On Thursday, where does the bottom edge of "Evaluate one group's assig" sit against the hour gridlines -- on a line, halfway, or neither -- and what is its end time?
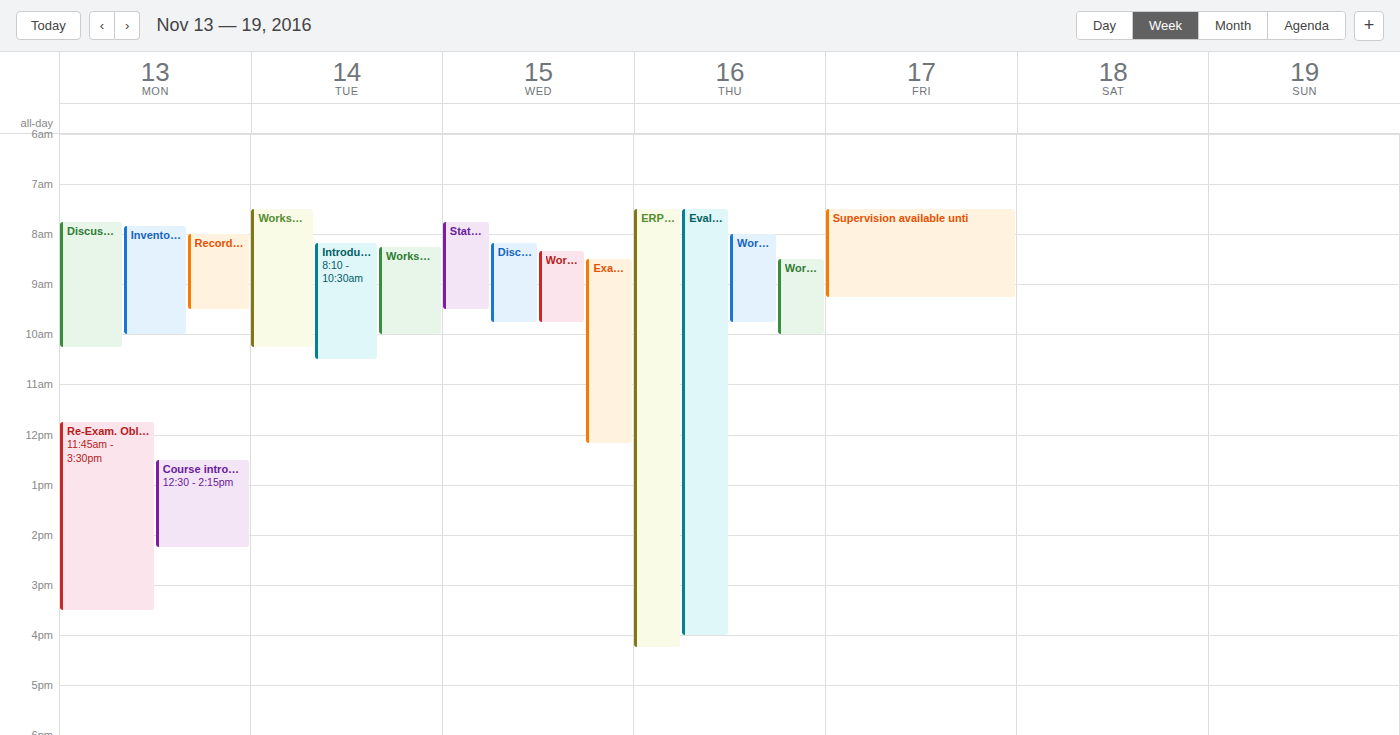
16:00 -- exactly on the 16:00 line.